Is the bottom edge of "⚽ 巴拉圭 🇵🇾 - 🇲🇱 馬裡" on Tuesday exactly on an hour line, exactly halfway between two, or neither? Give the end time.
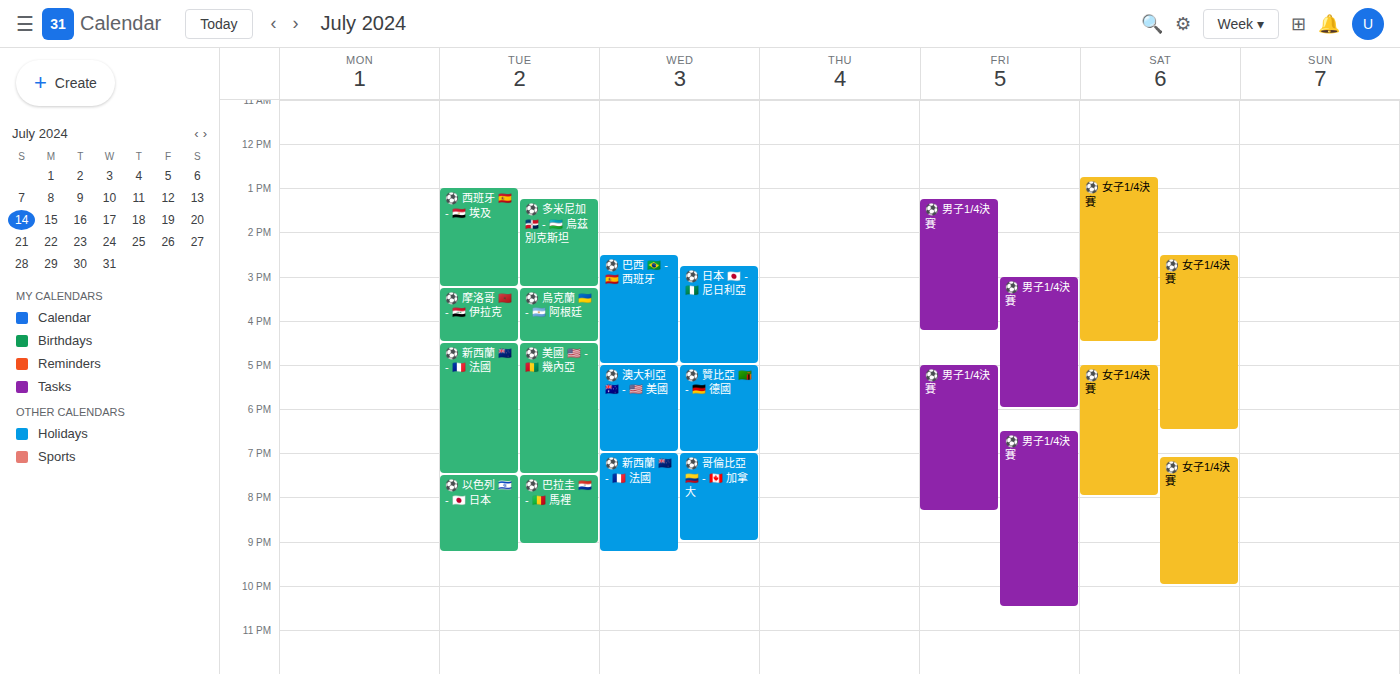
9:05 PM -- neither: 5 minutes below the 9 PM line and 55 minutes above the 10 PM line.